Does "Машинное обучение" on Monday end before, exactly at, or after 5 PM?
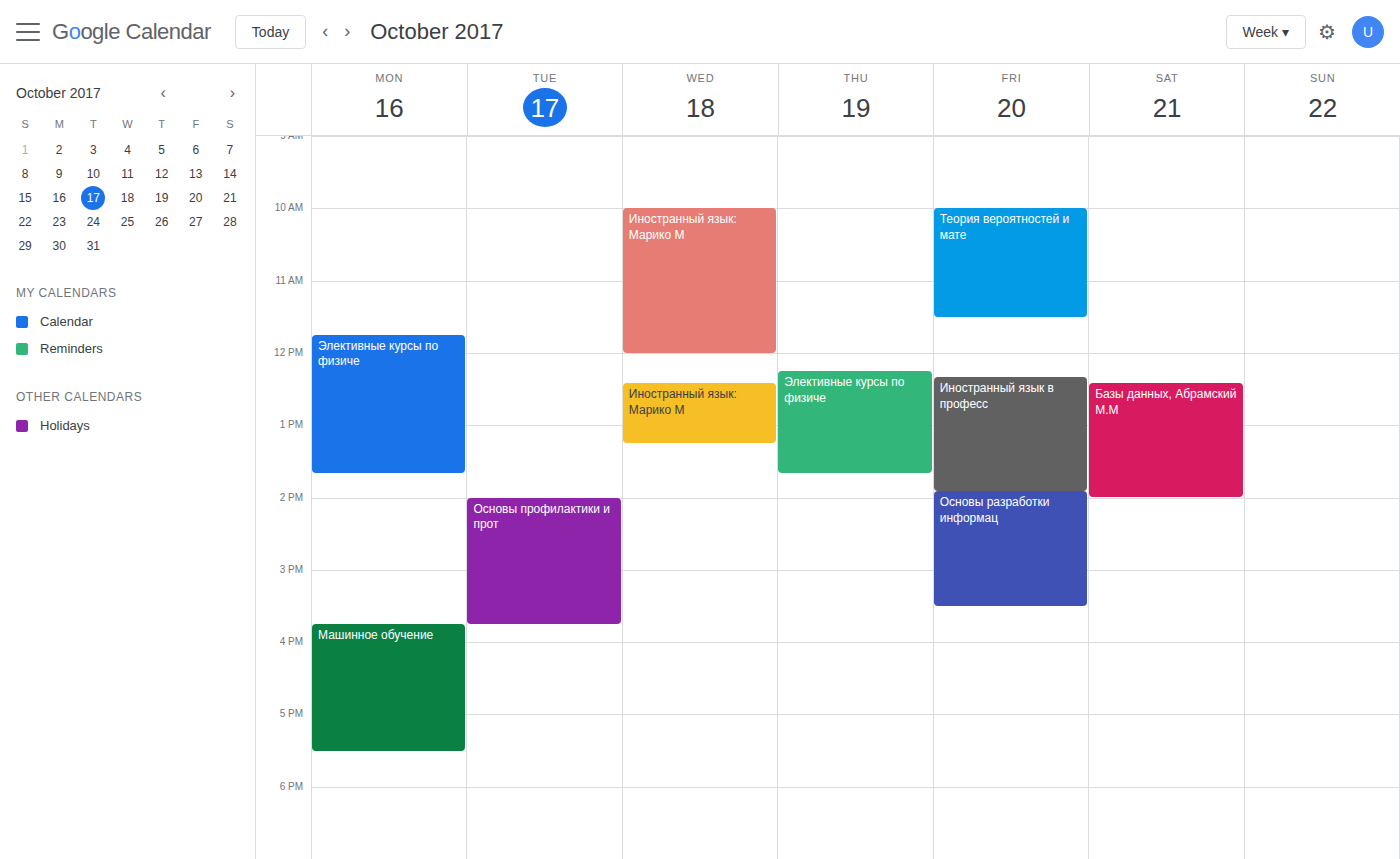
5:30 PM -- after 5 PM, 30 minutes below the 5 PM line.